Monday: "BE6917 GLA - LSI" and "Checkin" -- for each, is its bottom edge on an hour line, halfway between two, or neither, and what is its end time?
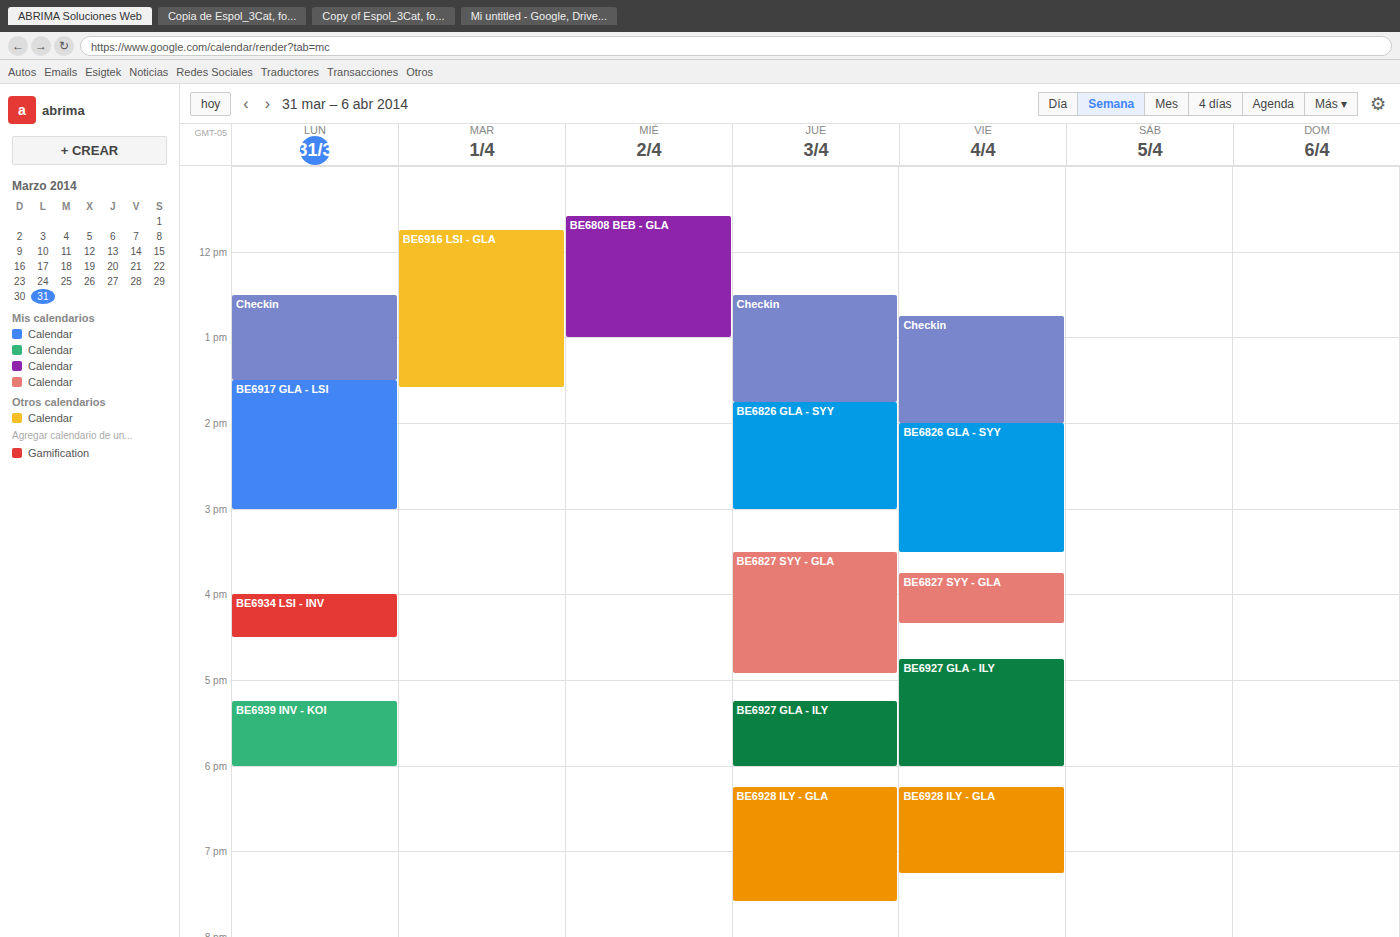
"BE6917 GLA - LSI": 3:00 PM, exactly on the 3 PM line. "Checkin": 1:30 PM, halfway between the 1 PM and 2 PM lines.